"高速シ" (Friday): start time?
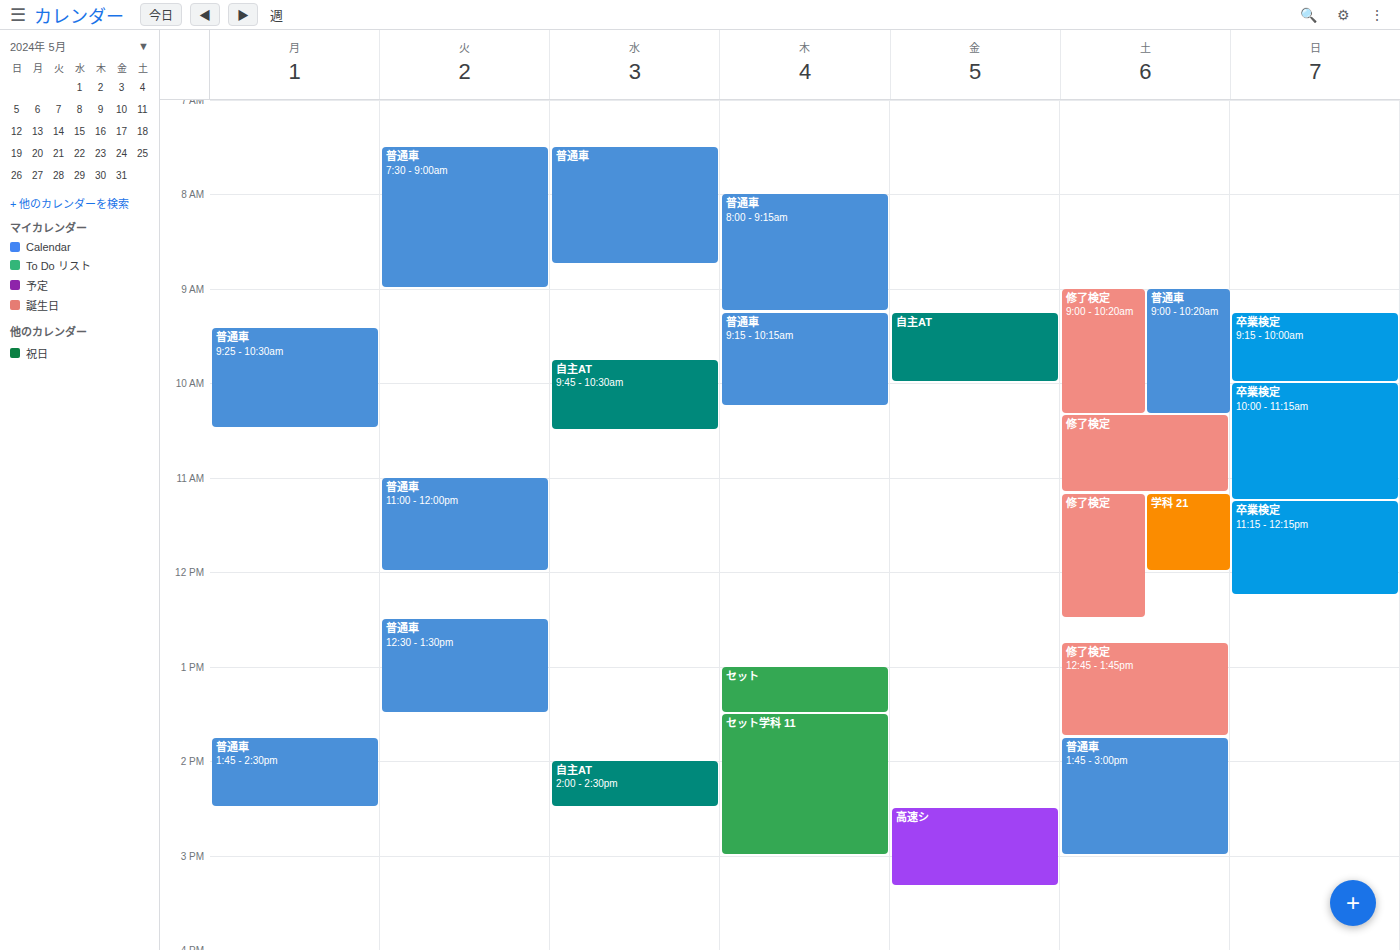
14:30